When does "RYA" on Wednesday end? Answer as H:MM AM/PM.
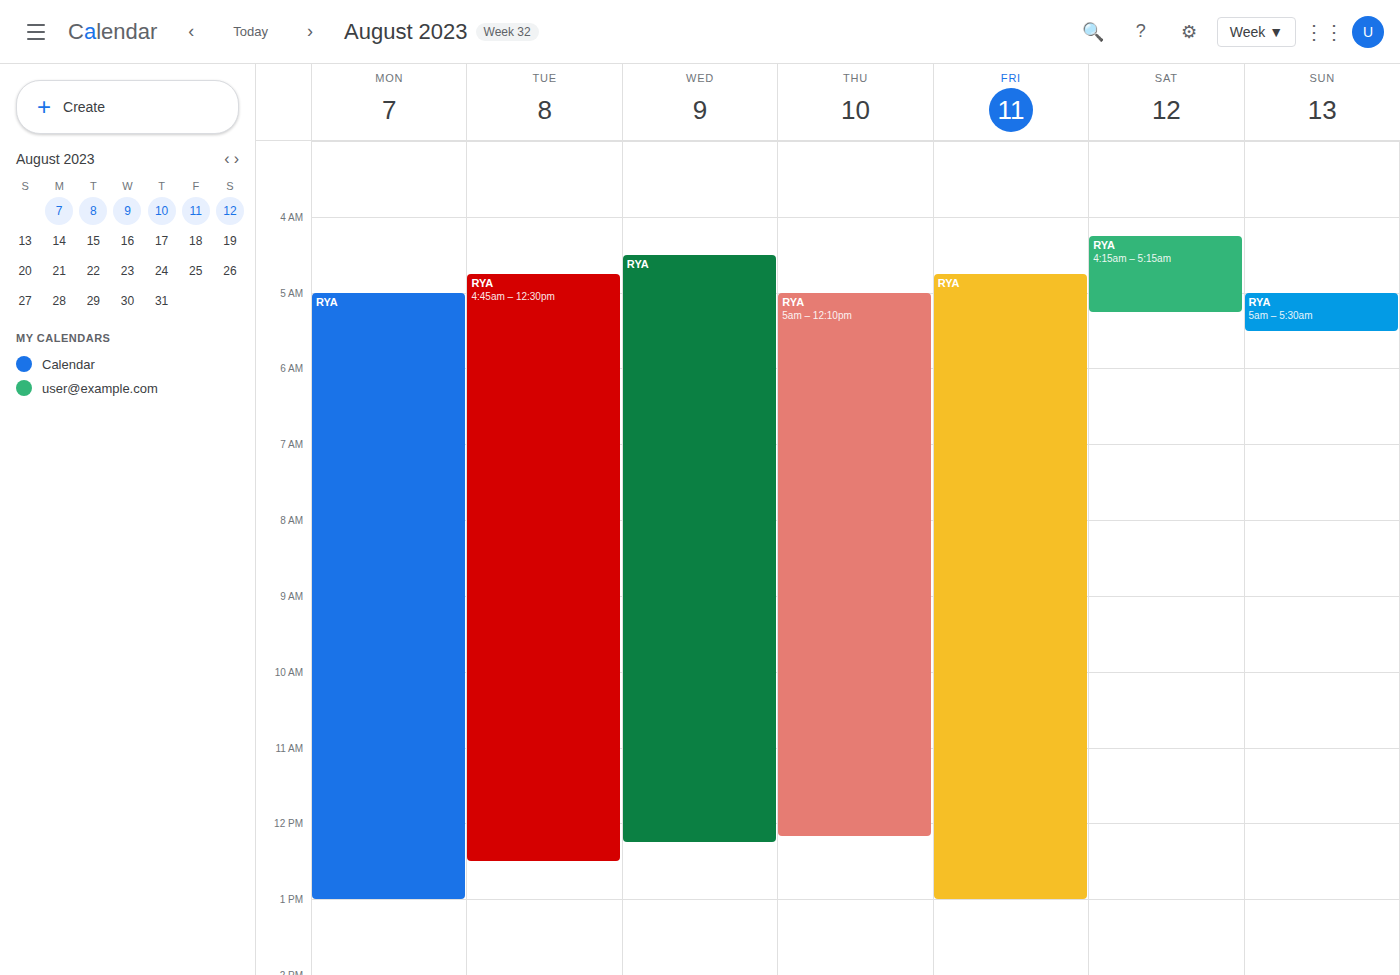
12:15 PM